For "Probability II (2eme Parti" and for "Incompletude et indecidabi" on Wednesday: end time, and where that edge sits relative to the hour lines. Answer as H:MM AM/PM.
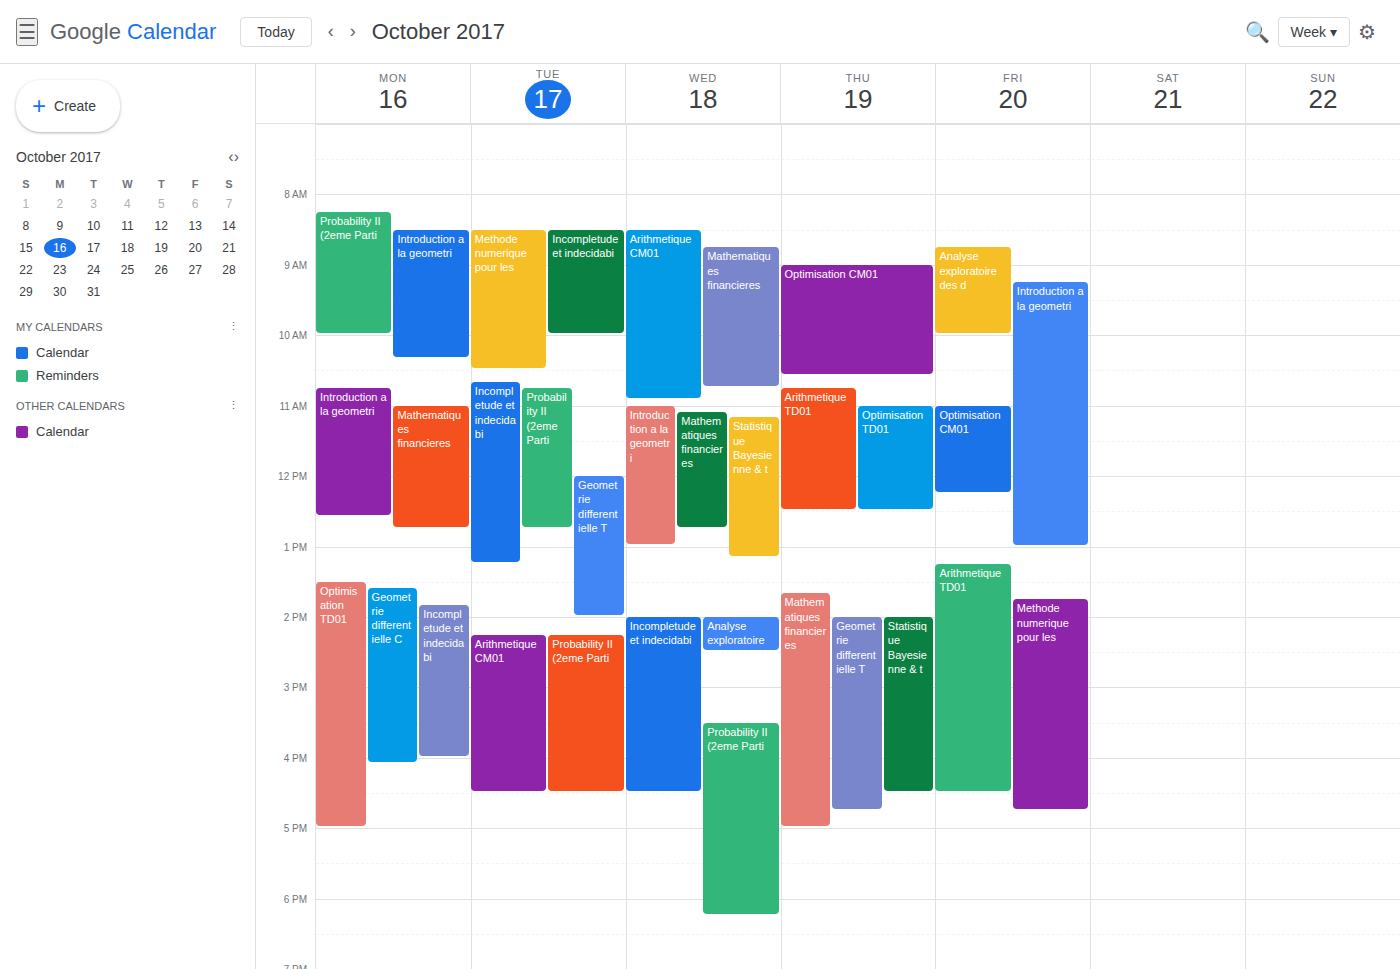
"Probability II (2eme Parti": 6:15 PM, neither: a quarter of the way from the 6 PM line to the 7 PM line. "Incompletude et indecidabi": 4:30 PM, halfway between the 4 PM and 5 PM lines.